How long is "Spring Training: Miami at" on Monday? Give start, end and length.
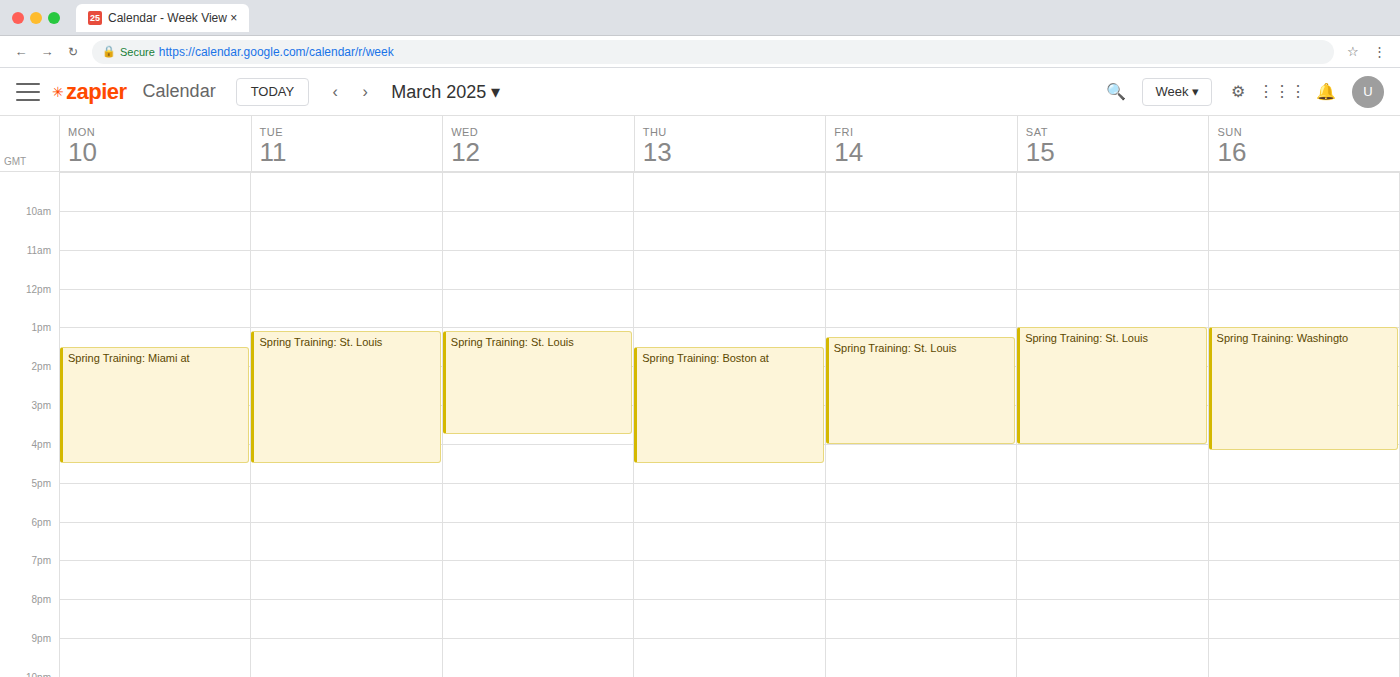
13:30 to 16:30, 3 hours